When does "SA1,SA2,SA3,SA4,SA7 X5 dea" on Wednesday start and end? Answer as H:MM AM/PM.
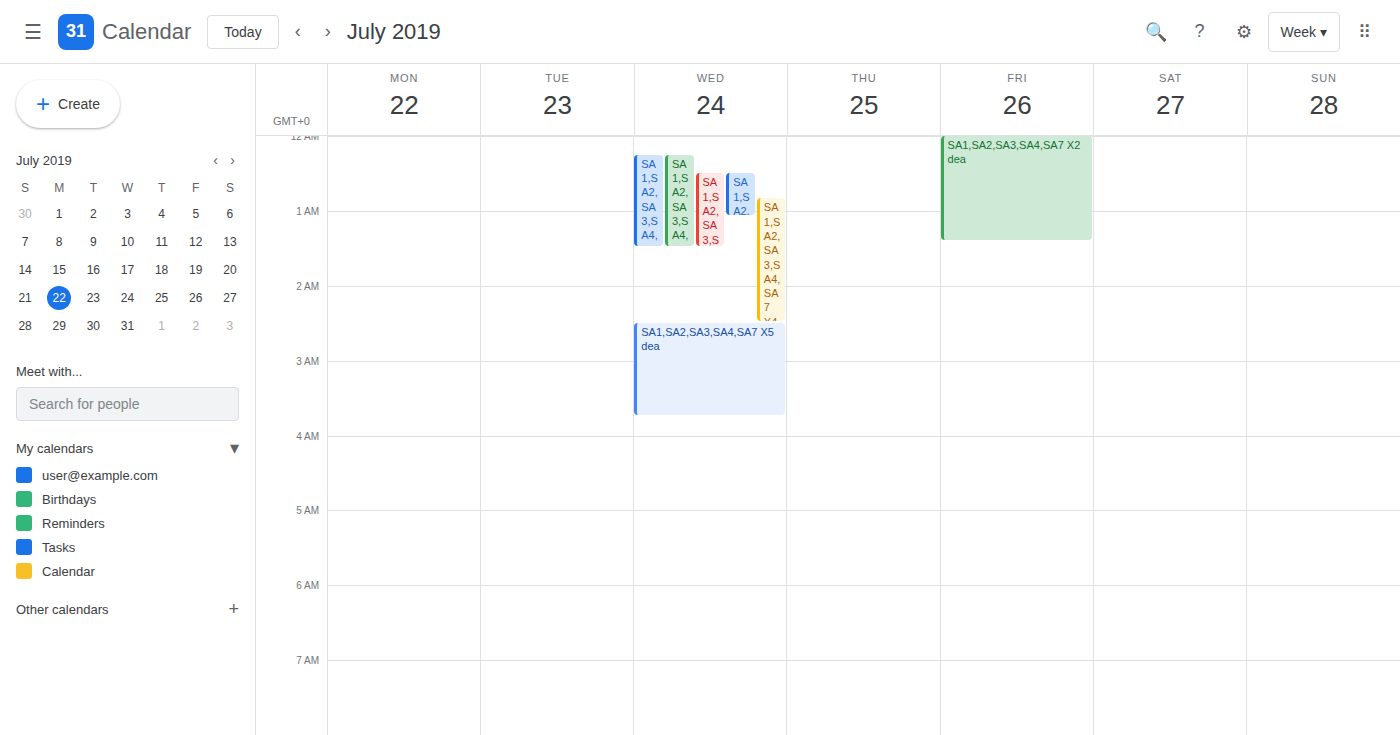
2:30 AM to 3:45 AM